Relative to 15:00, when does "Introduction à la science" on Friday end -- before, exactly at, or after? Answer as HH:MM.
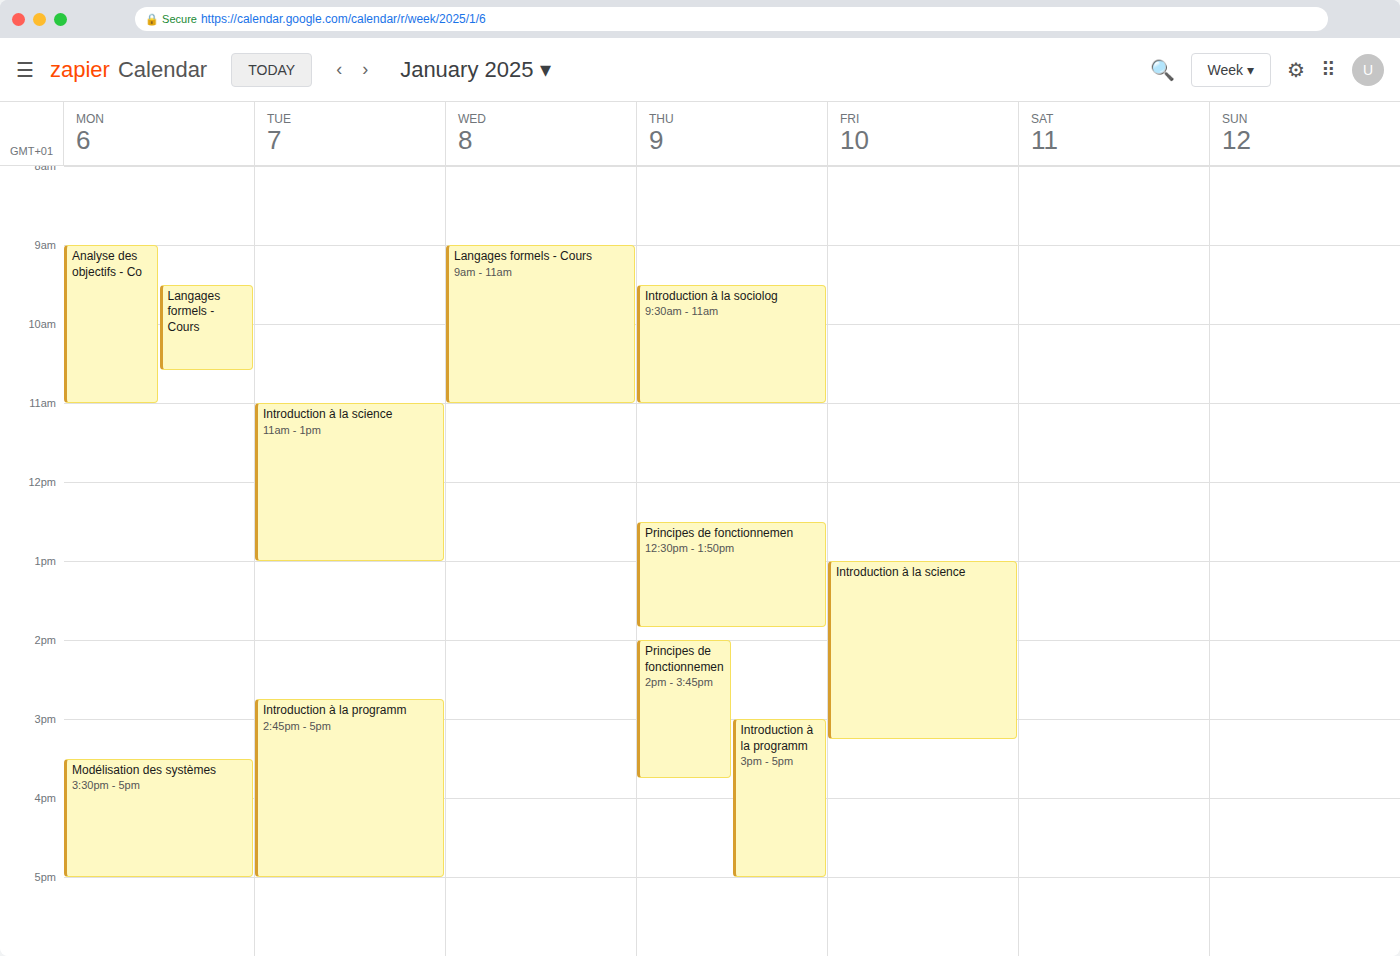
15:15 -- after 15:00, 15 minutes below the 15:00 line.